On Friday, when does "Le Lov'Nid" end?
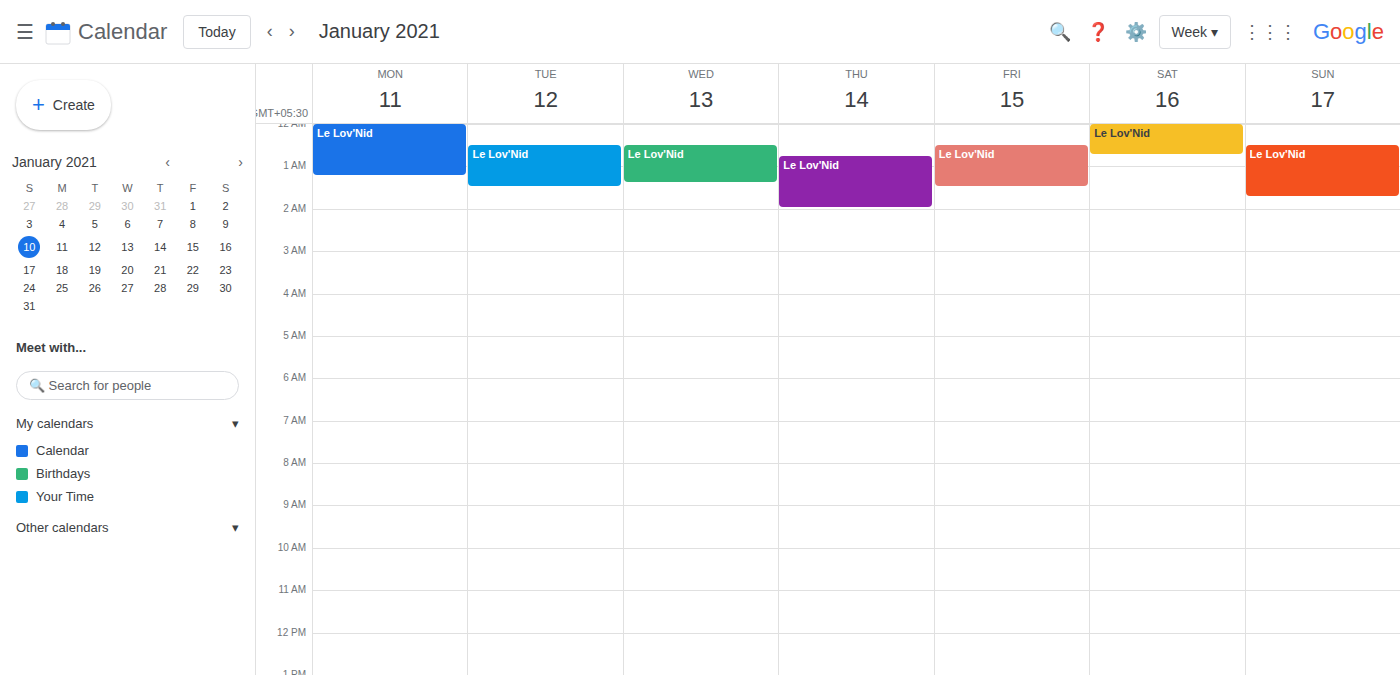
1:30 AM